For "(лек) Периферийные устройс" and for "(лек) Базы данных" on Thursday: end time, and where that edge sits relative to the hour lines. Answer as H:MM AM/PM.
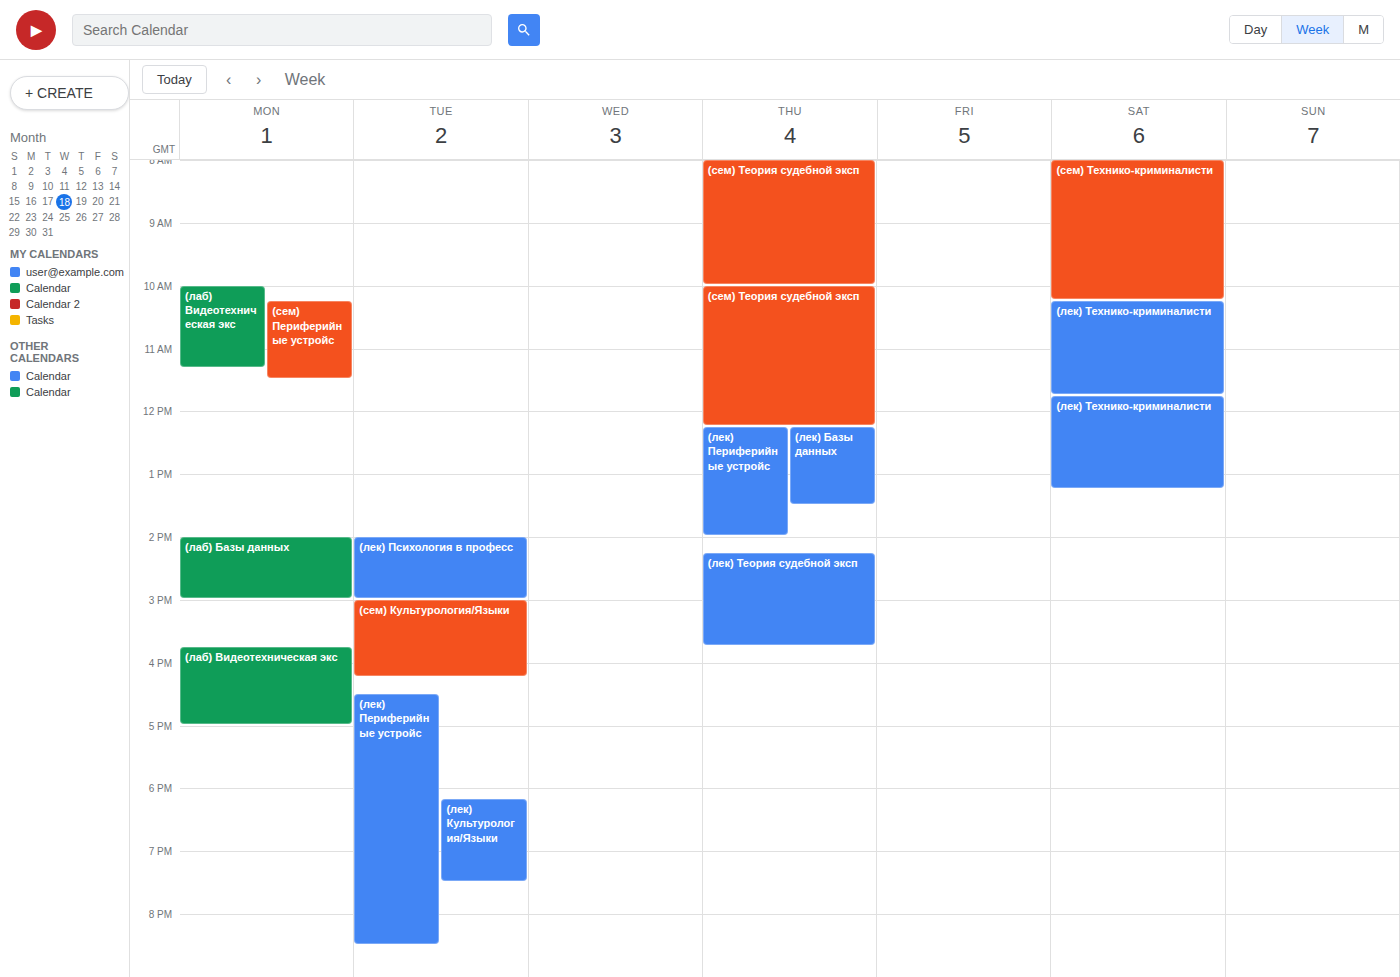
"(лек) Периферийные устройс": 2:00 PM, exactly on the 2 PM line. "(лек) Базы данных": 1:30 PM, halfway between the 1 PM and 2 PM lines.